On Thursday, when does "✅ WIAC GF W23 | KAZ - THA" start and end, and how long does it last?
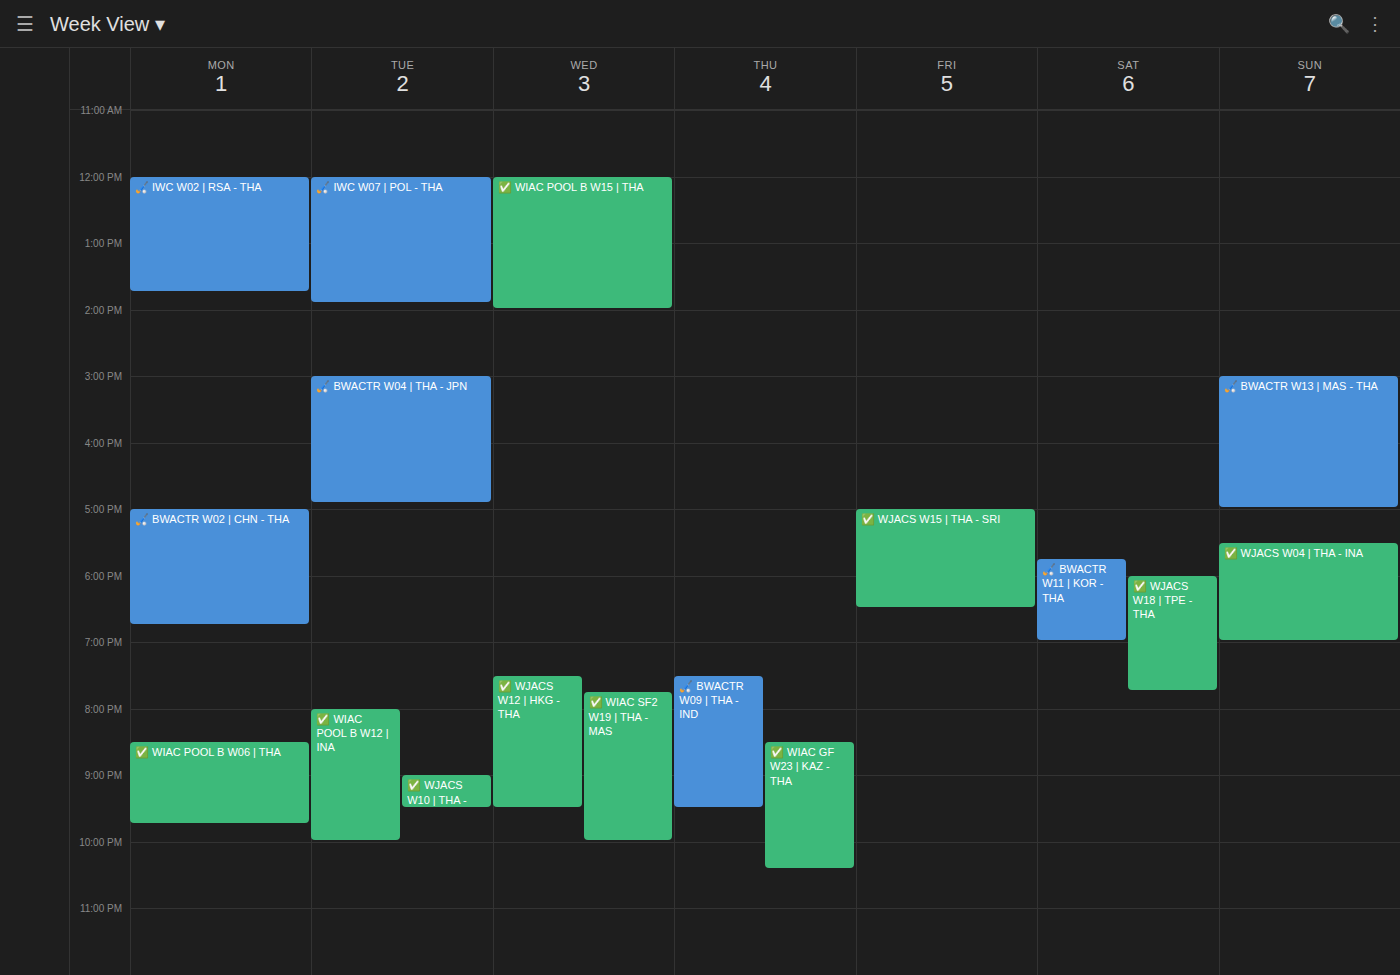
8:30 PM to 10:25 PM, 1 hour 55 minutes